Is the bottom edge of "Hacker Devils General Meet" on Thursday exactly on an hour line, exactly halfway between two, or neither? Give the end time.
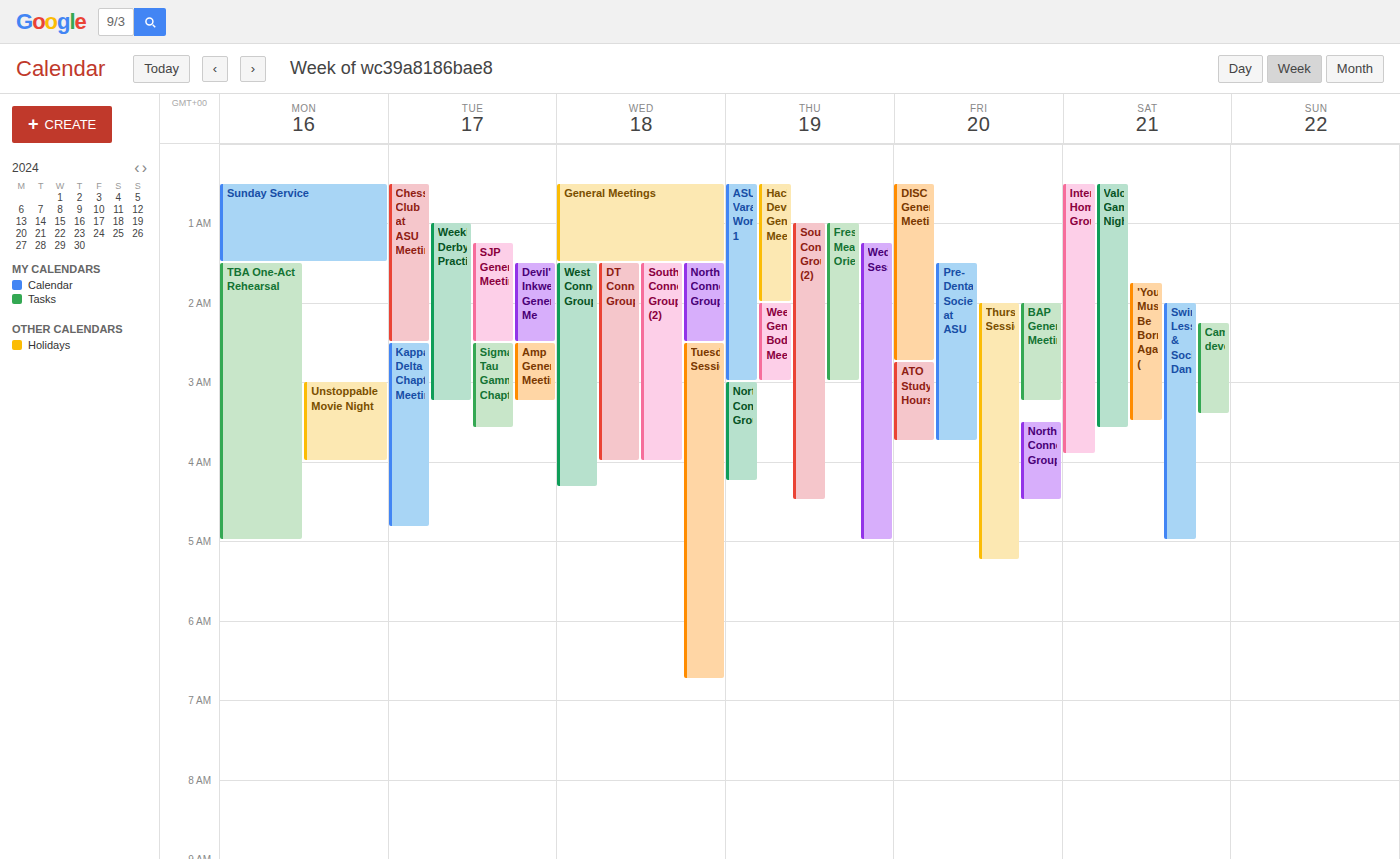
2:00 AM -- exactly on the 2 AM line.